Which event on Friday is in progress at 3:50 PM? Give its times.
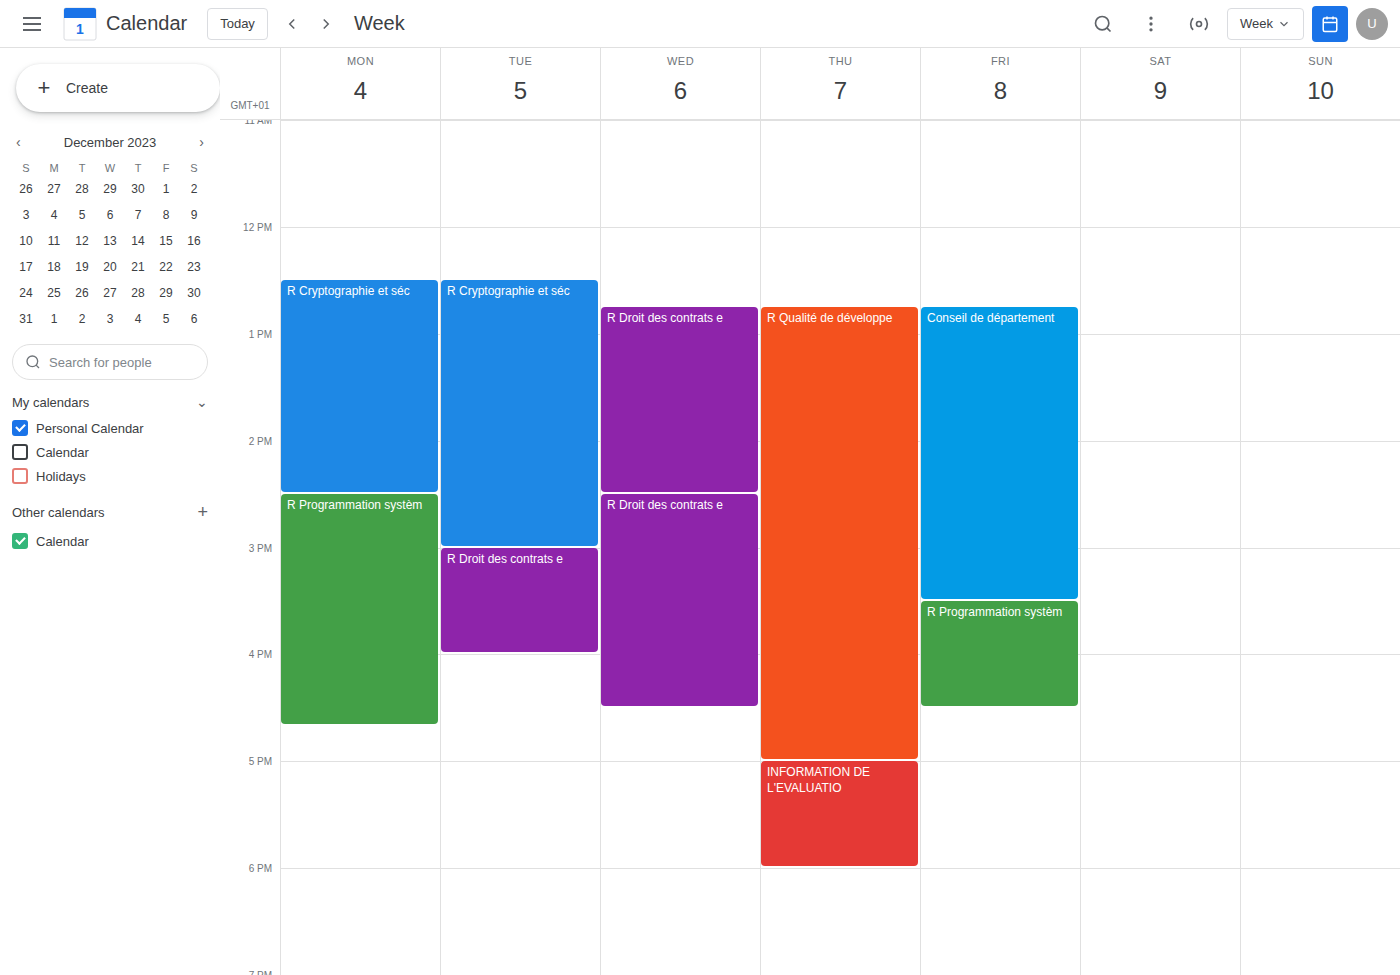
"R Programmation systèm", 3:30 PM to 4:30 PM